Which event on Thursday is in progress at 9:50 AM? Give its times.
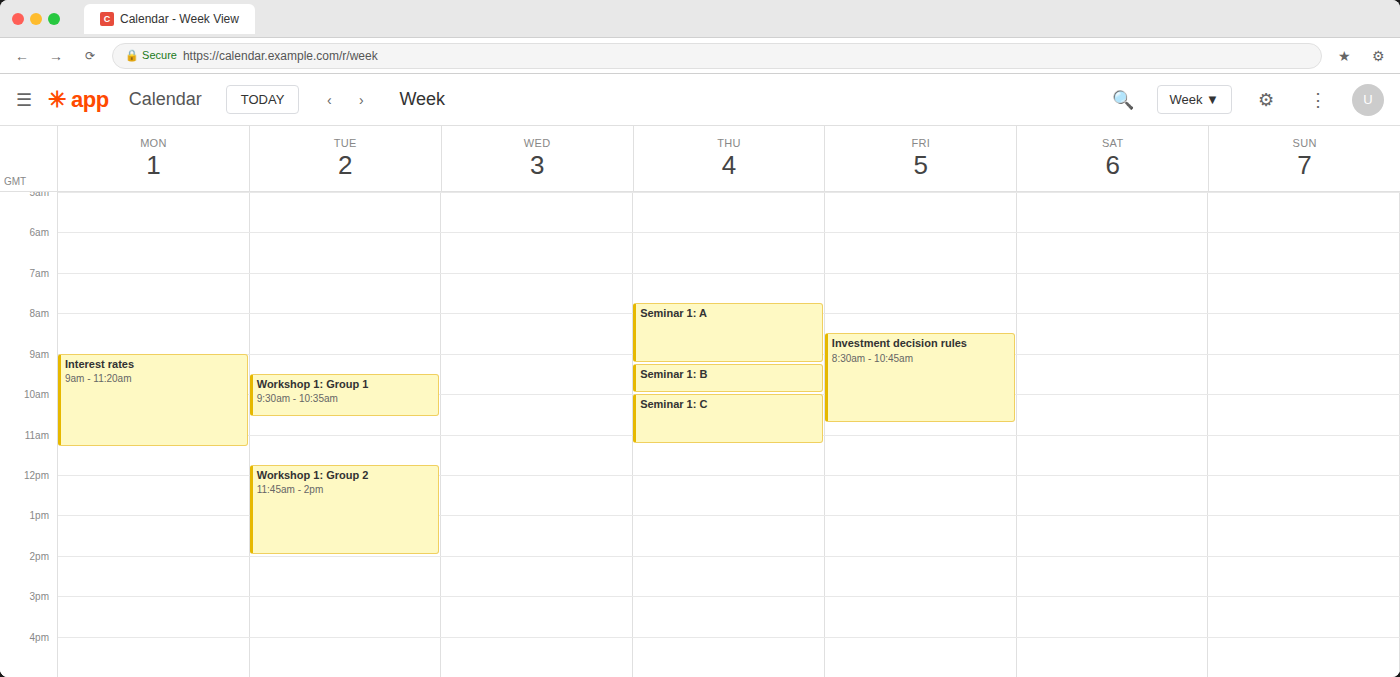
"Seminar 1: B", 9:15 AM to 10:00 AM